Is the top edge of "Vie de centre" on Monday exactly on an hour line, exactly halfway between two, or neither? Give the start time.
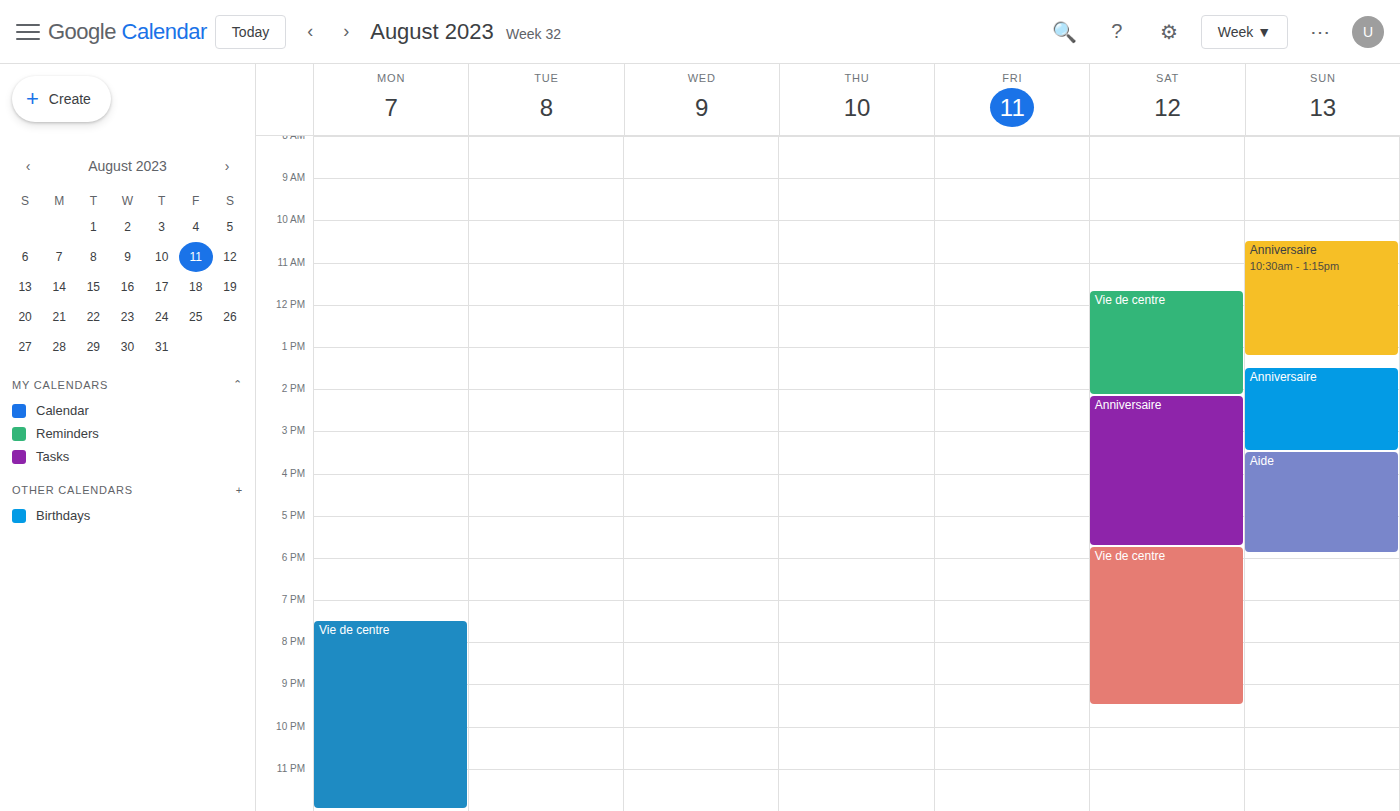
7:30 PM -- halfway between the 7 PM and 8 PM lines.